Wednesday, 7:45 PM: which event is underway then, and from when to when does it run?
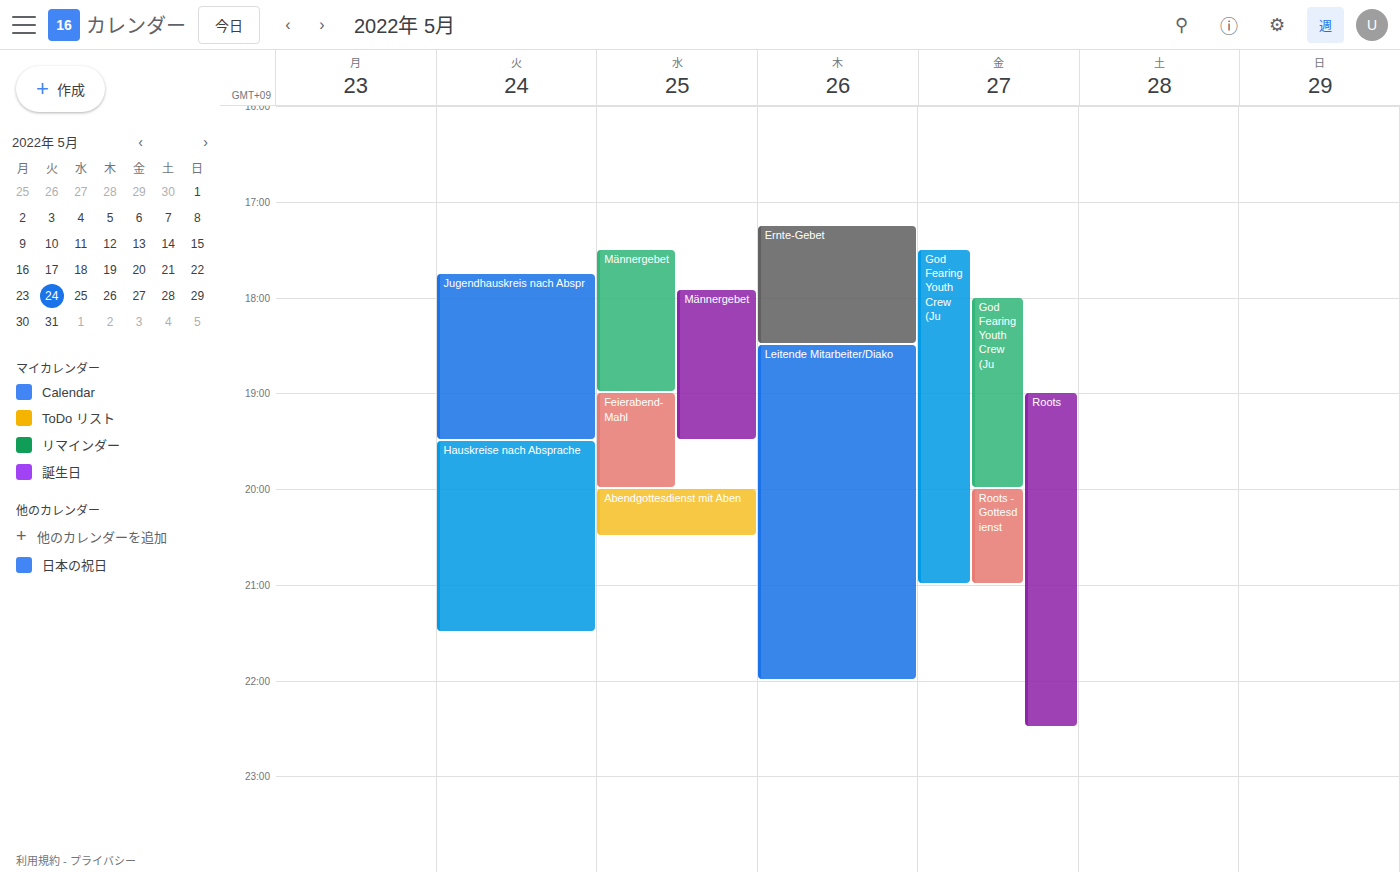
"Feierabend-Mahl", 7:00 PM to 8:00 PM